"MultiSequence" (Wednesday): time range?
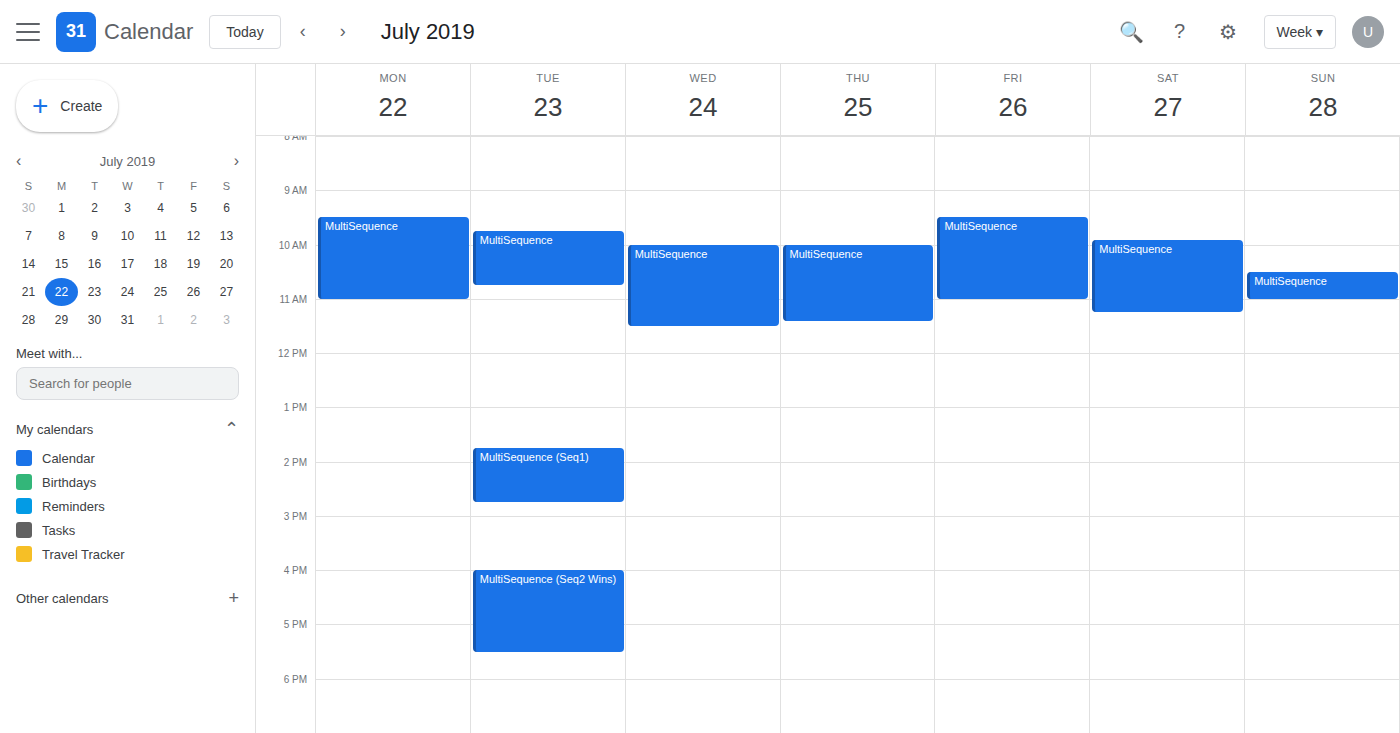
10:00 AM to 11:30 AM